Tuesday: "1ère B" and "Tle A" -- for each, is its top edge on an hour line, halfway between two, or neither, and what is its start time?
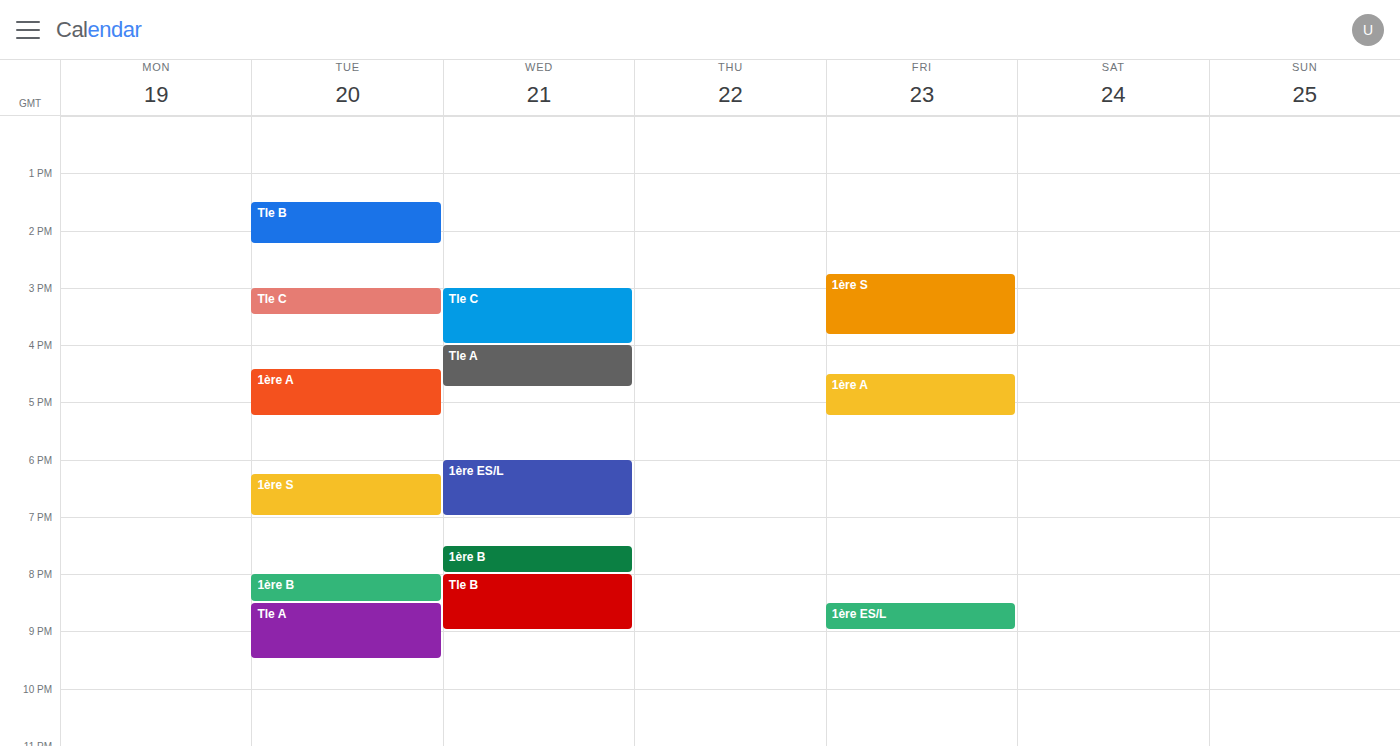
"1ère B": 8:00 PM, exactly on the 8 PM line. "Tle A": 8:30 PM, halfway between the 8 PM and 9 PM lines.